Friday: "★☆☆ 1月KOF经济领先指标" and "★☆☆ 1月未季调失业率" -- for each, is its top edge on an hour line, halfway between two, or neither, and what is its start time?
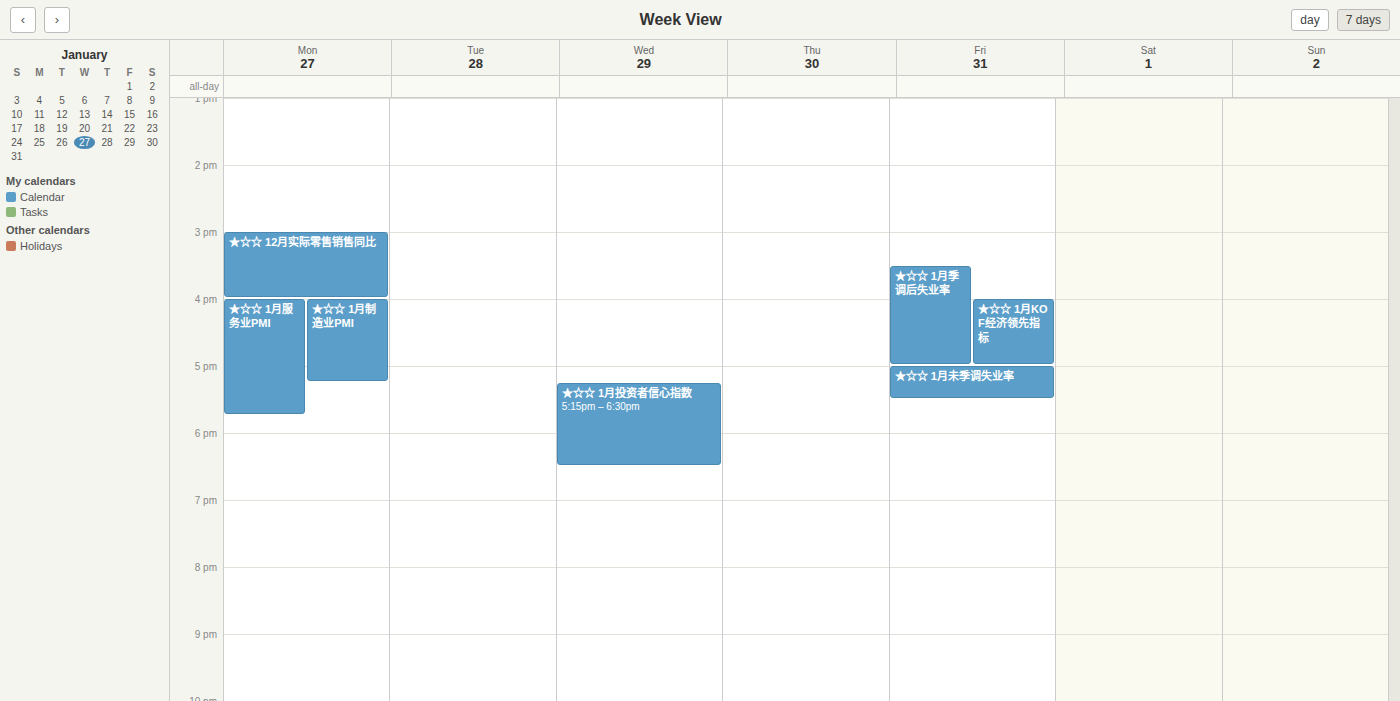
"★☆☆ 1月KOF经济领先指标": 4:00 PM, exactly on the 4 PM line. "★☆☆ 1月未季调失业率": 5:00 PM, exactly on the 5 PM line.